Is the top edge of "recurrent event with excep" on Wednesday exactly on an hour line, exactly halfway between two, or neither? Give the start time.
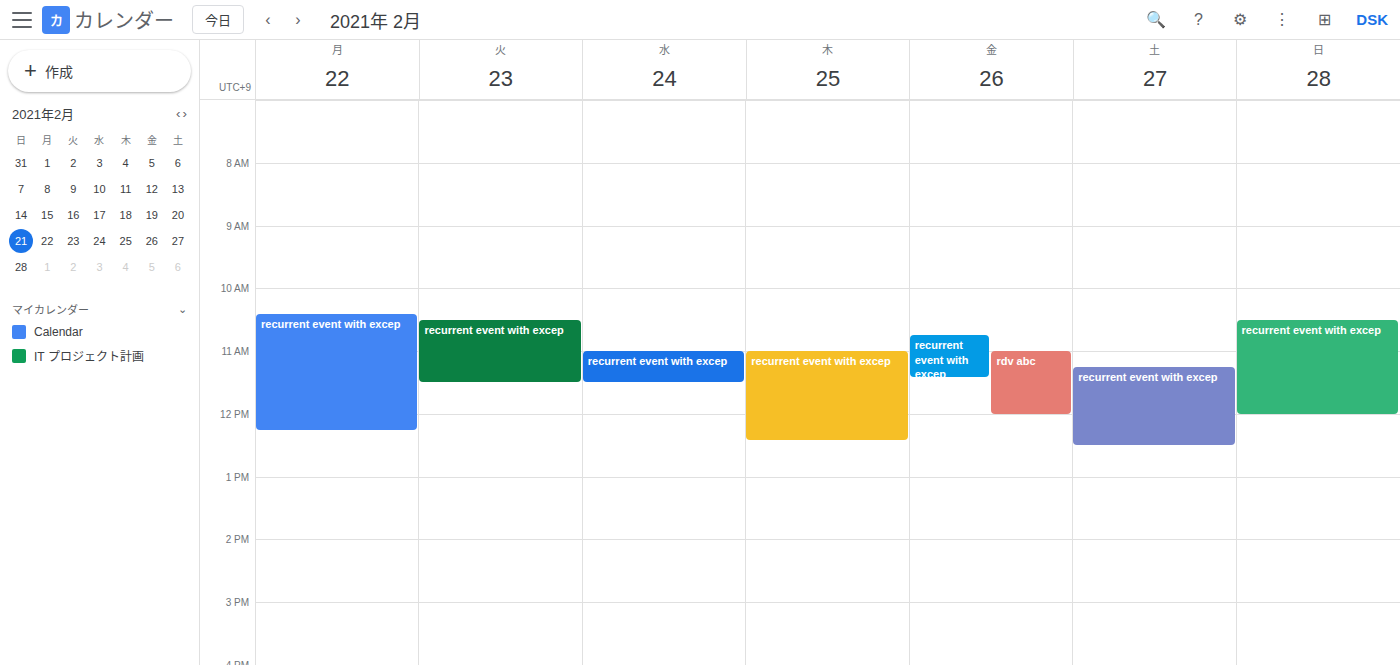
11:00 AM -- exactly on the 11 AM line.